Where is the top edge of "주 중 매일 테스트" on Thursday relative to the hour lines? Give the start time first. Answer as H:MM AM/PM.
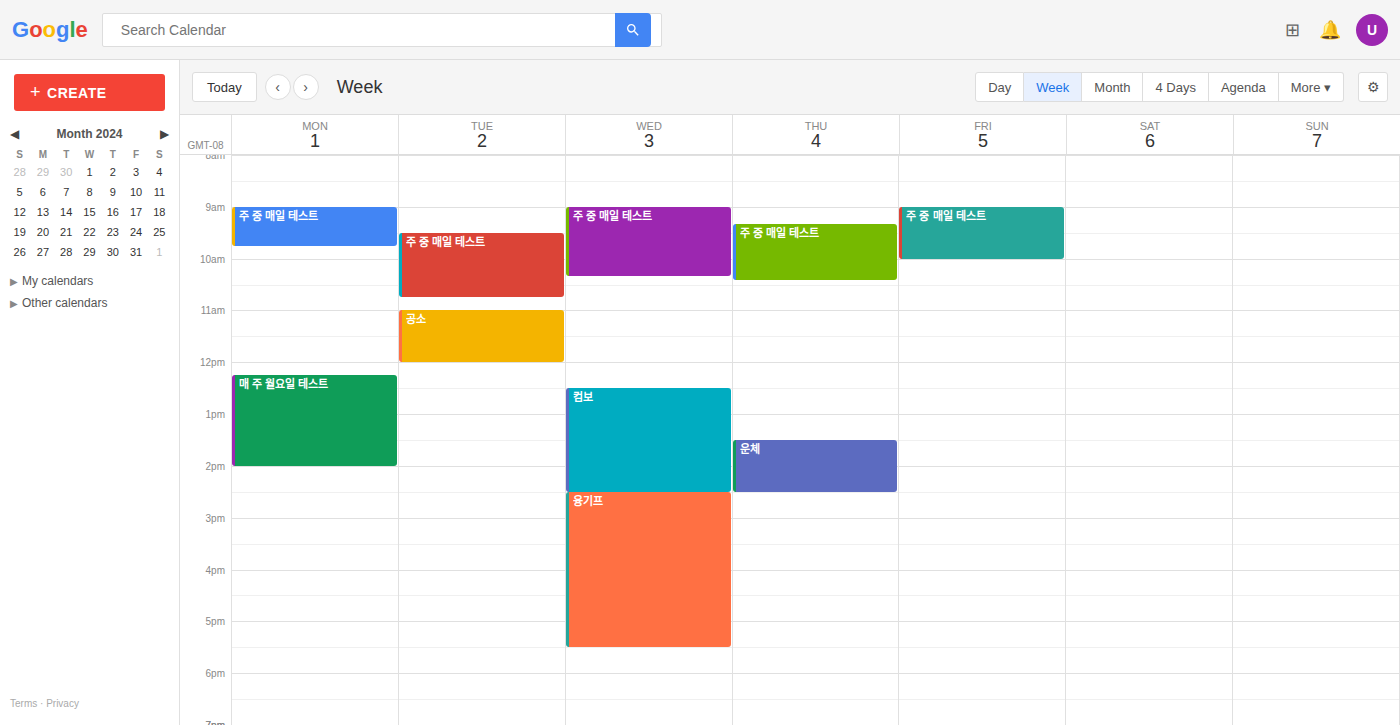
9:20 AM -- neither: 20 minutes below the 9 AM line and 40 minutes above the 10 AM line.